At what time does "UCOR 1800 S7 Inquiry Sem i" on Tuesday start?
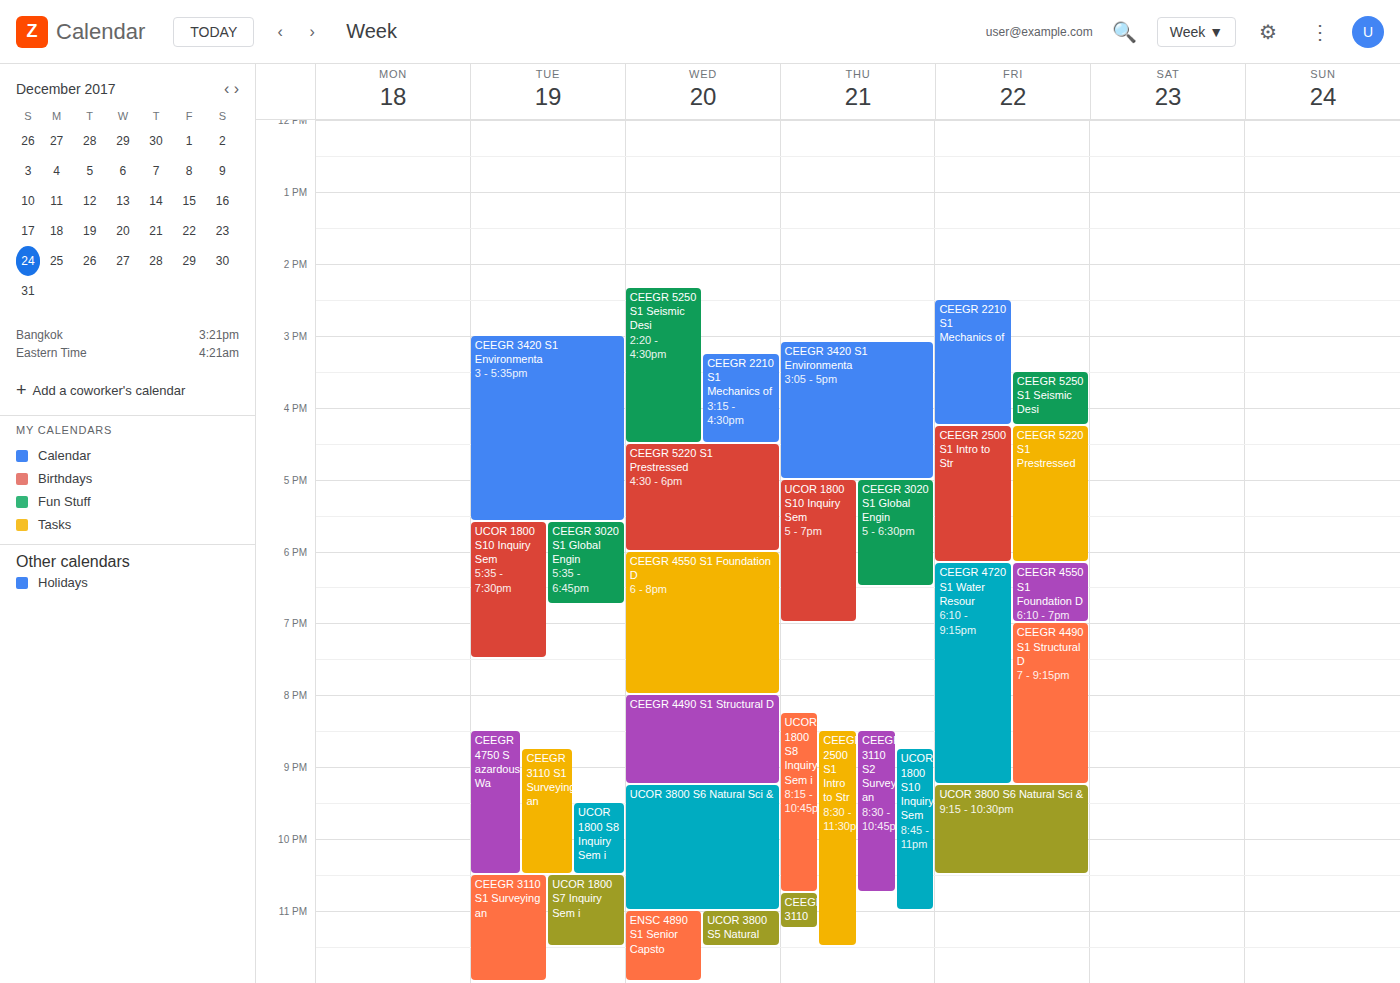
10:30 PM